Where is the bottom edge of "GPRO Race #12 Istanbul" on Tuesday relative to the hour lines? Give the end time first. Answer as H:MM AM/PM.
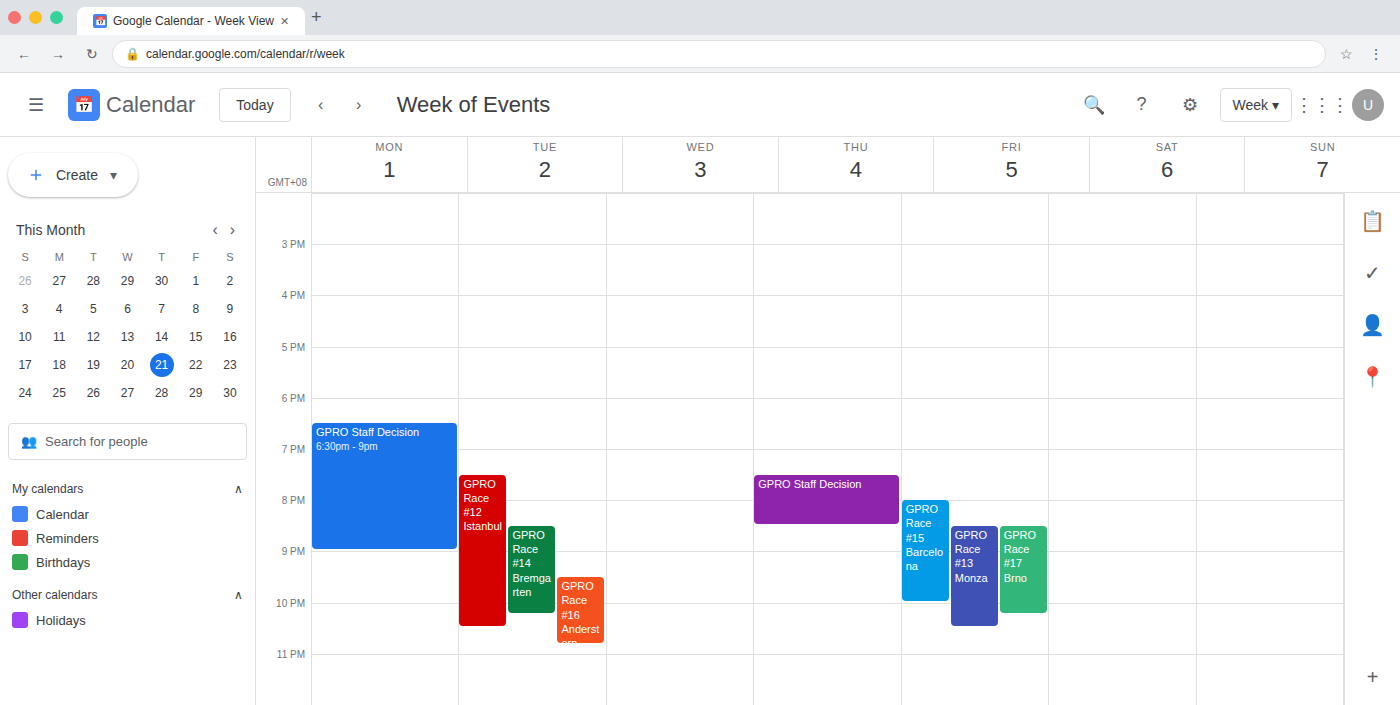
10:30 PM -- halfway between the 10 PM and 11 PM lines.